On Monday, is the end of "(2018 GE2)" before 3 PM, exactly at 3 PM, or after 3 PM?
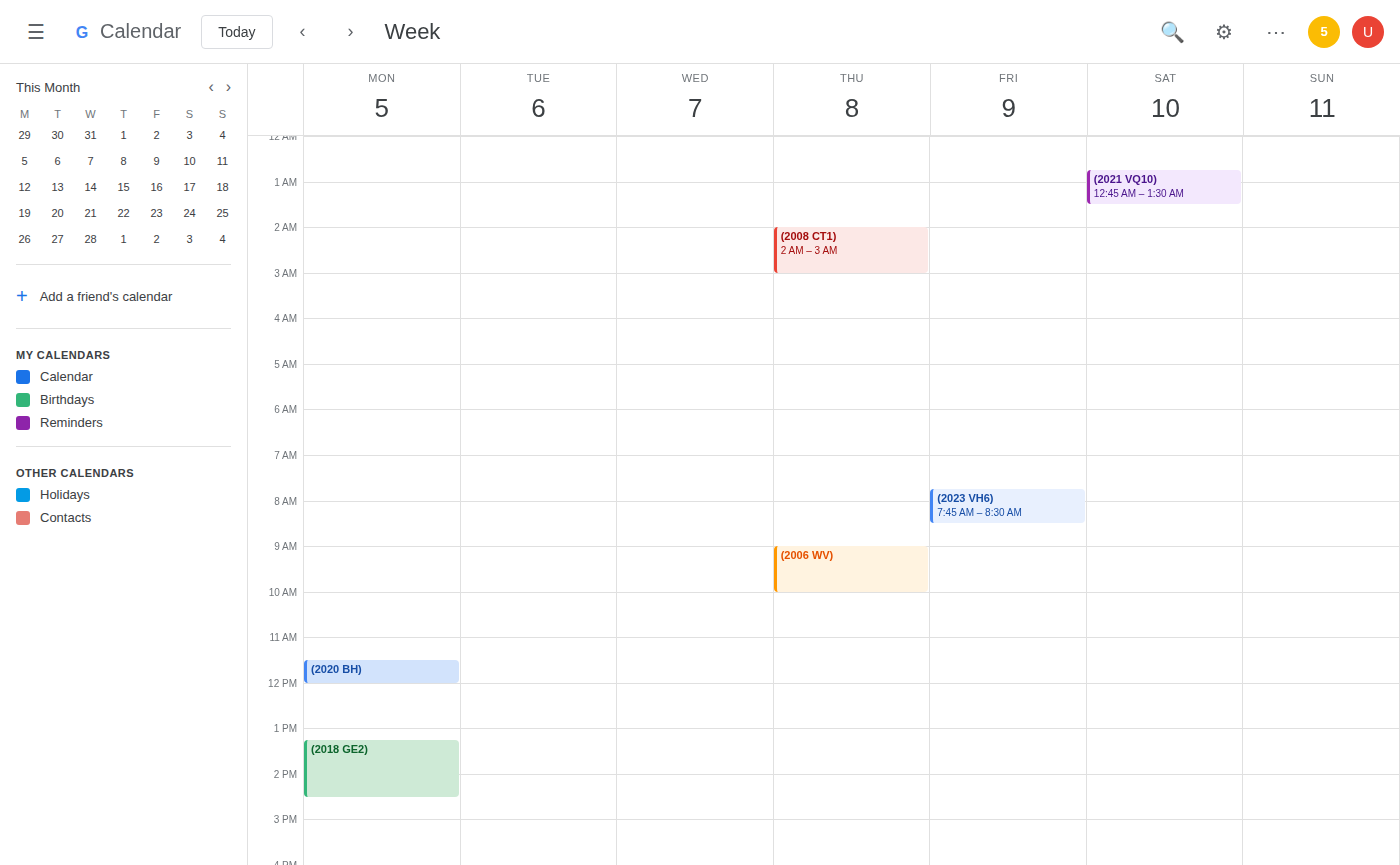
2:30 PM -- before 3 PM, 30 minutes above the 3 PM line.